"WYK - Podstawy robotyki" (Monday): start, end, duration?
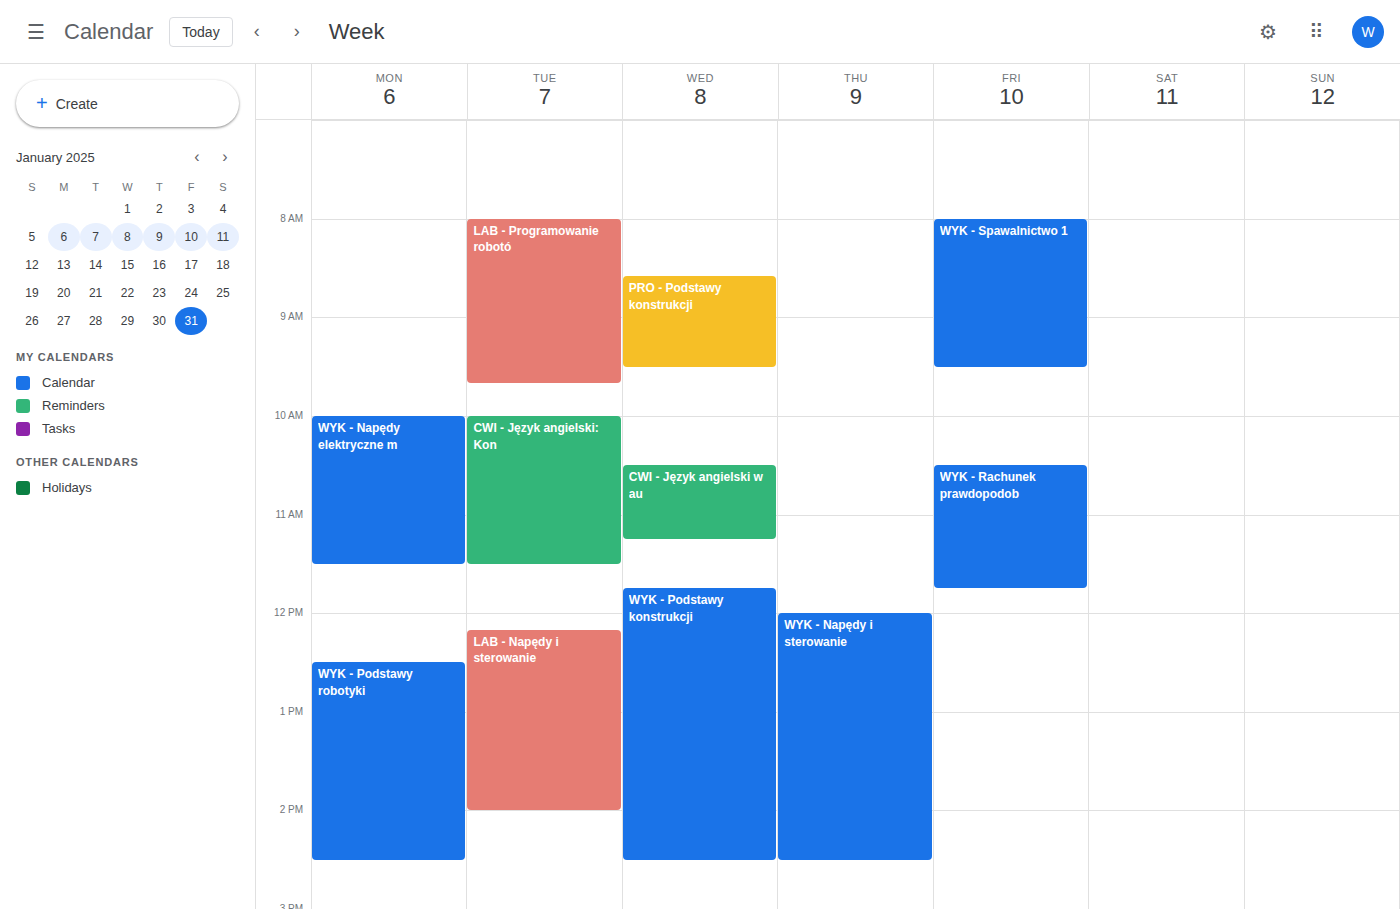
12:30 to 14:30, 2 hours